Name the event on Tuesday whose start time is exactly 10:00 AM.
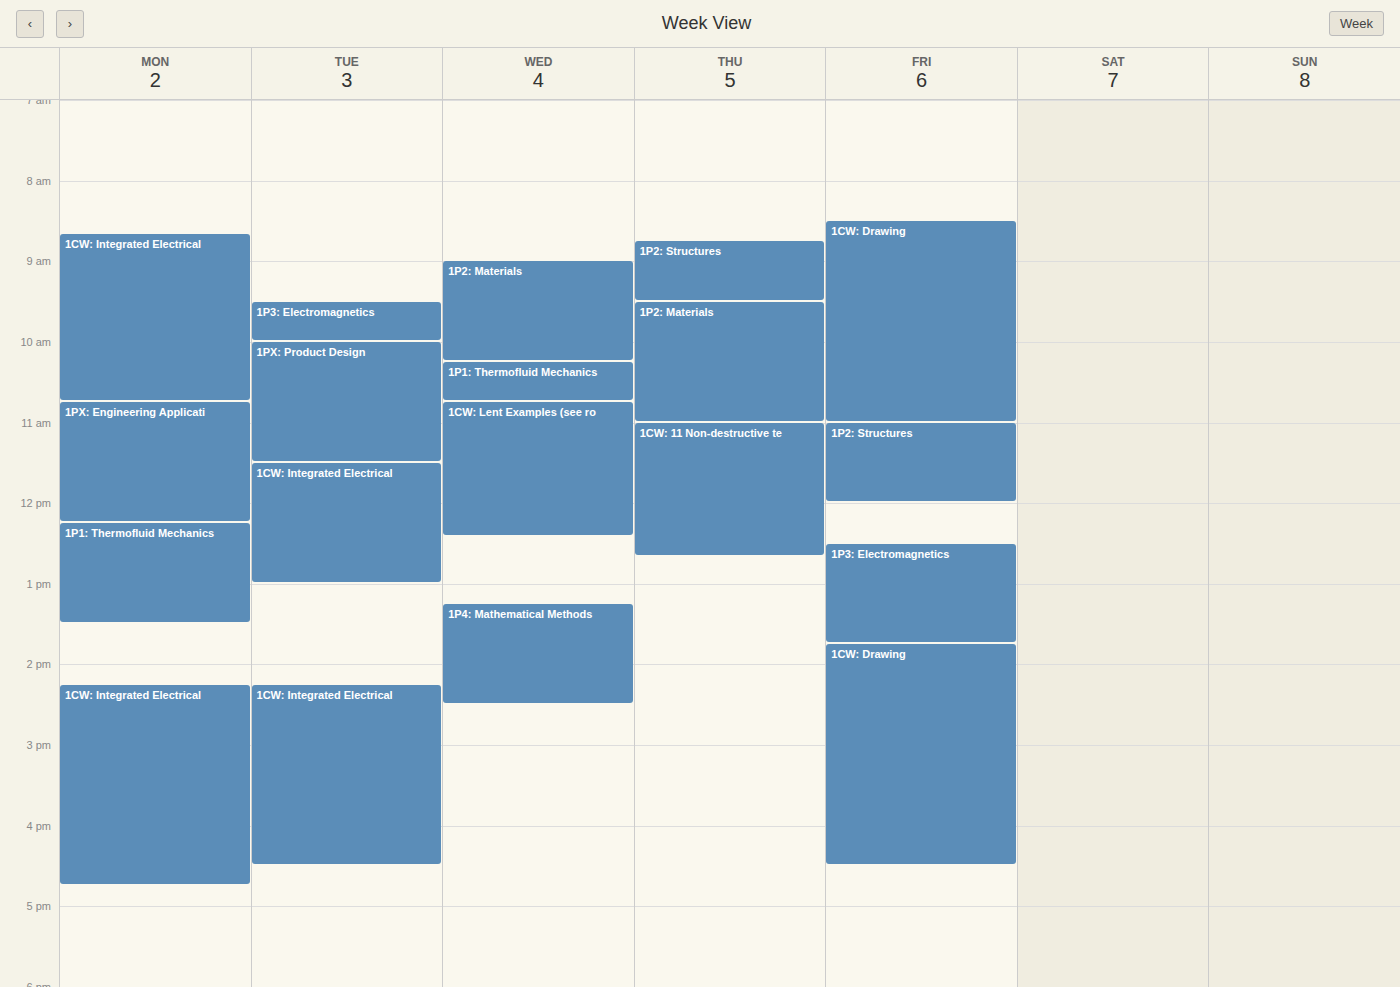
"1PX: Product Design"